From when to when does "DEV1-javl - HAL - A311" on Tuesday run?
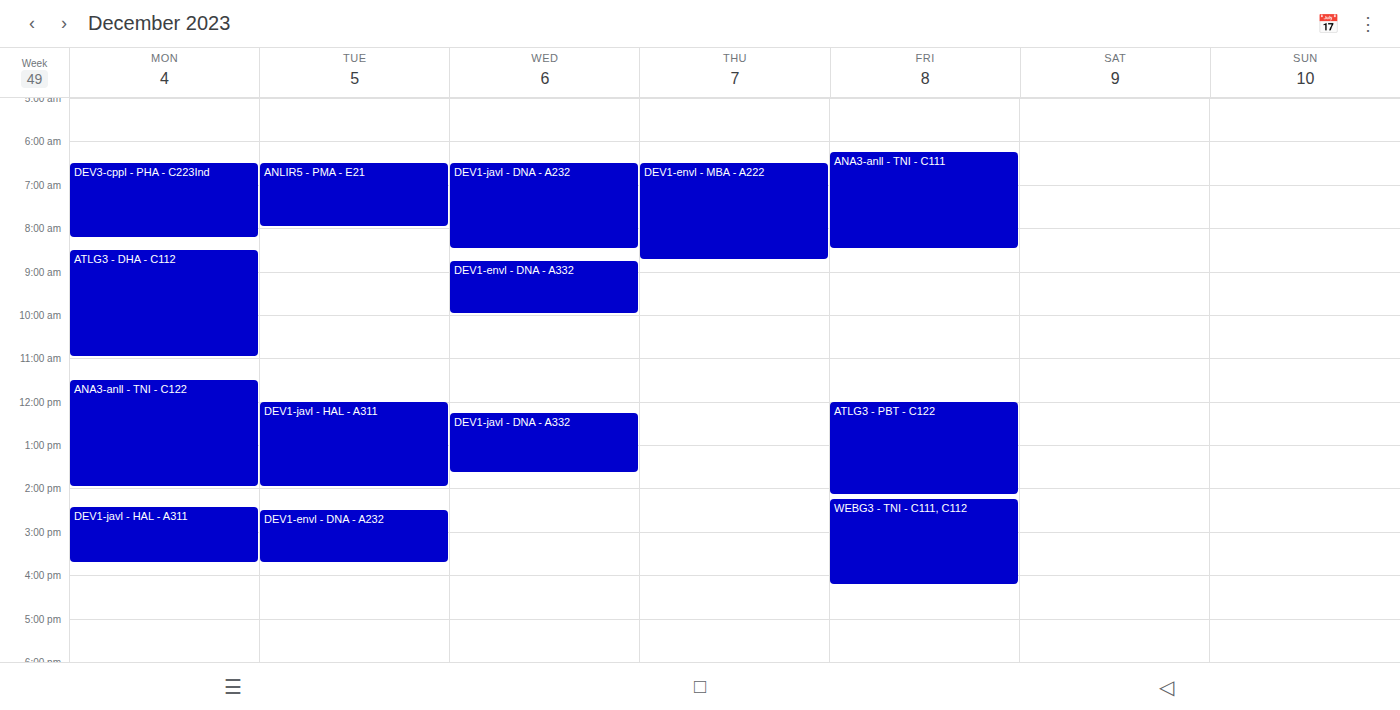
12:00 to 14:00